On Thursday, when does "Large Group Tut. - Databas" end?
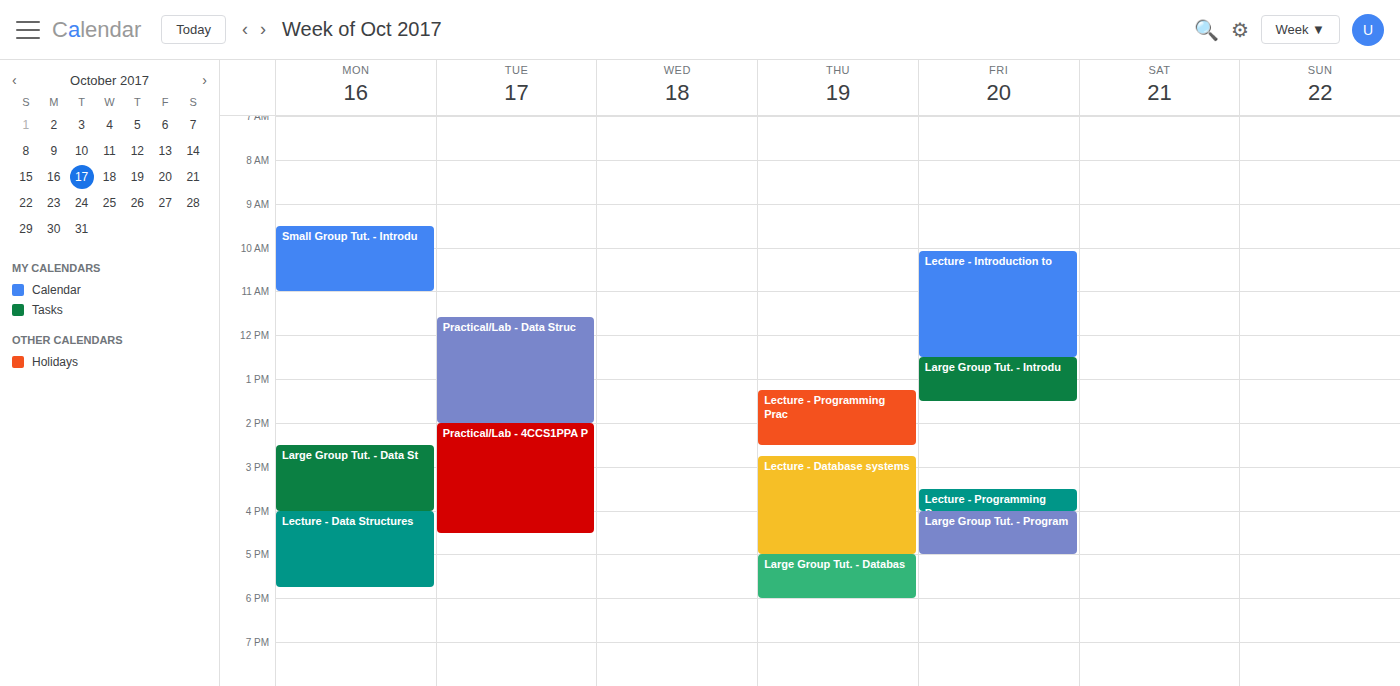
6:00 PM